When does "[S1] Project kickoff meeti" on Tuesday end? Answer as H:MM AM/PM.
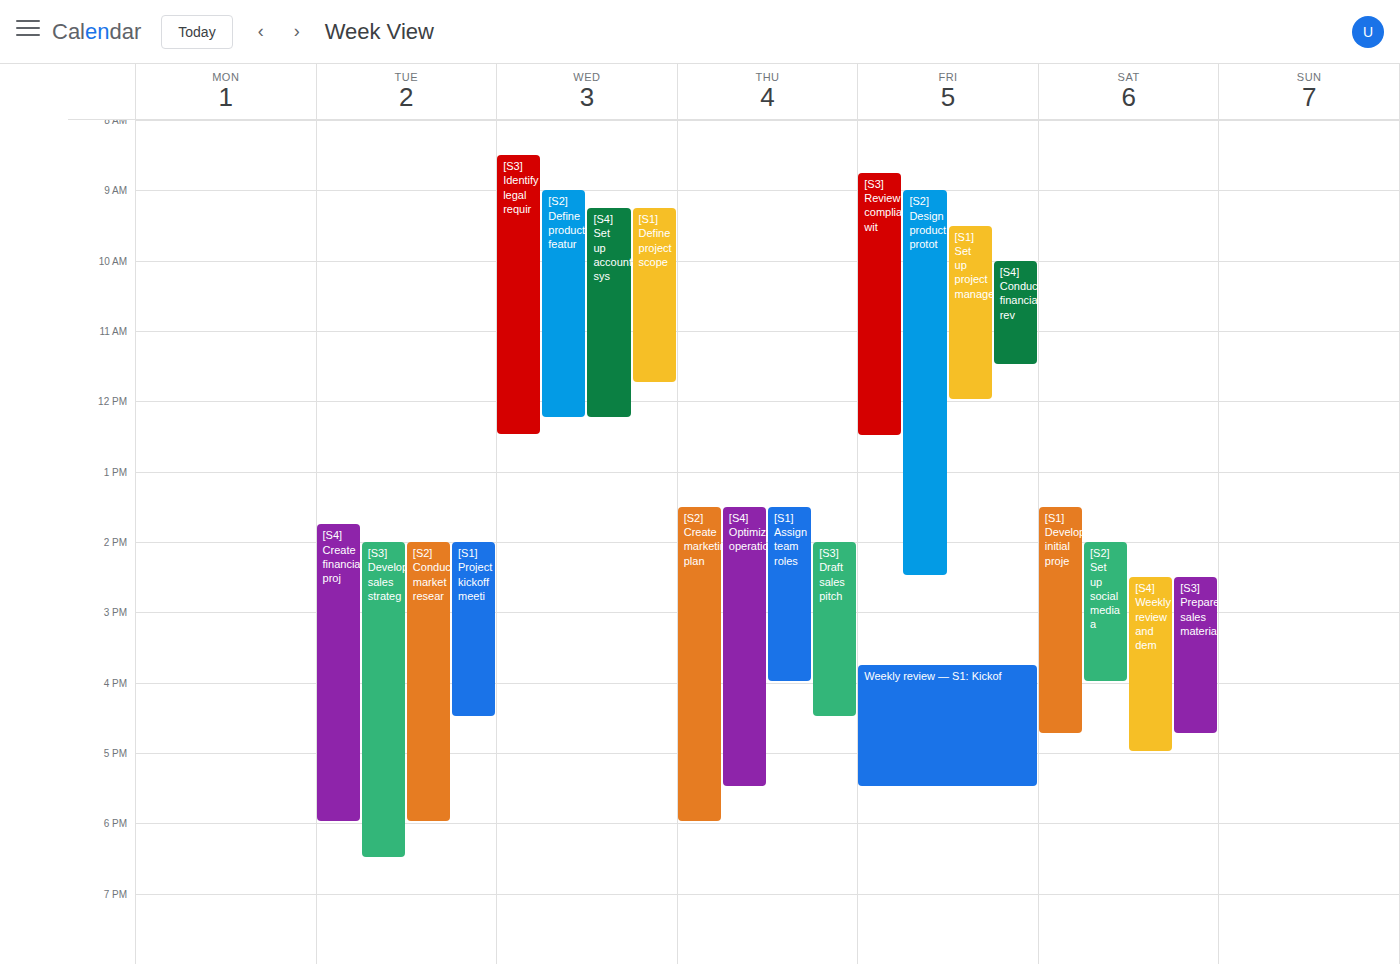
4:30 PM